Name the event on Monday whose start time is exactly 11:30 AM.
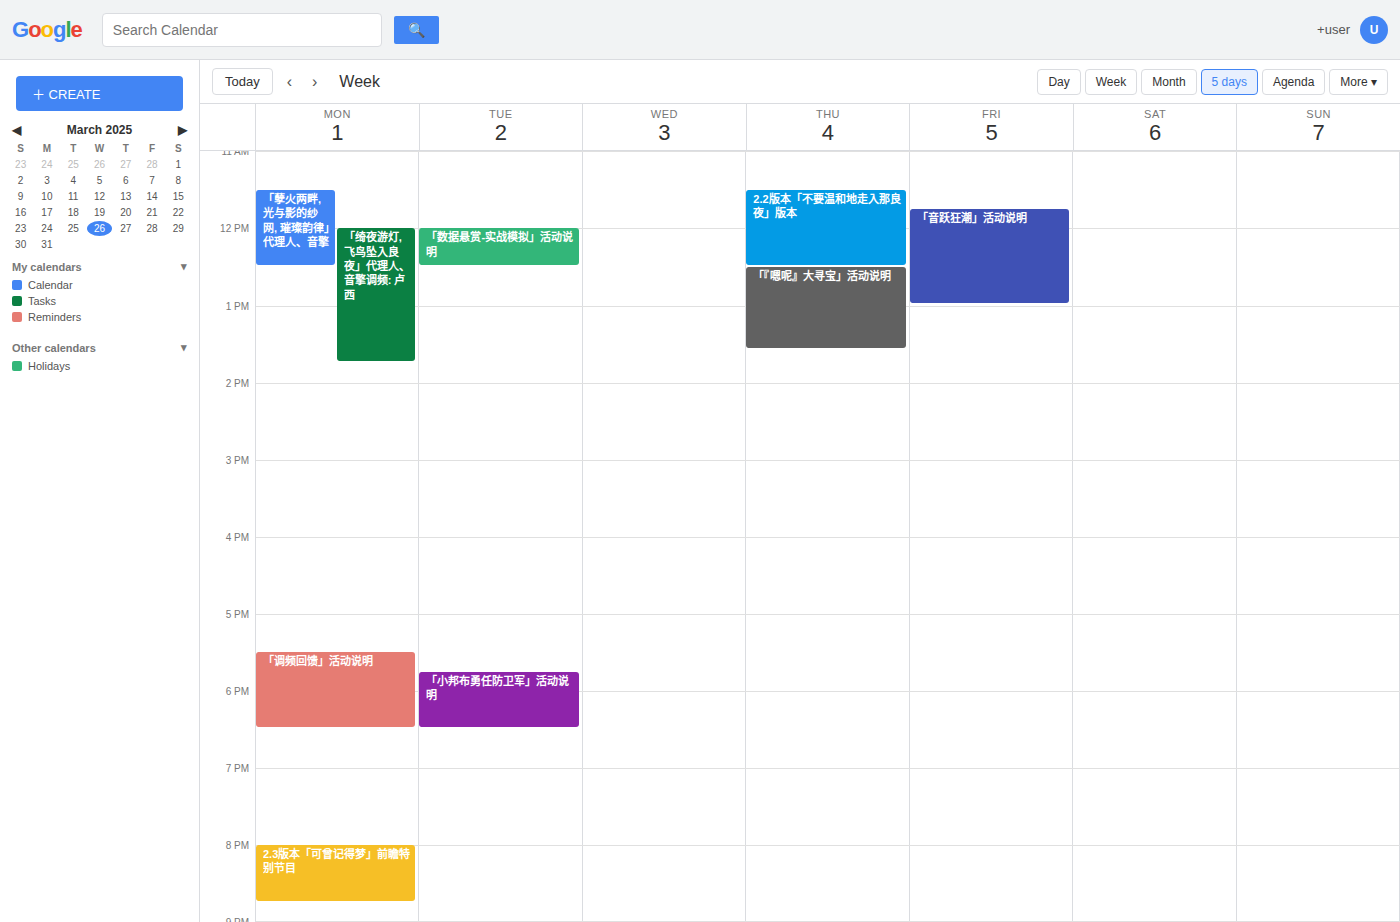
"「孽火两畔, 光与影的纱网, 璀璨韵律」代理人、音擎"